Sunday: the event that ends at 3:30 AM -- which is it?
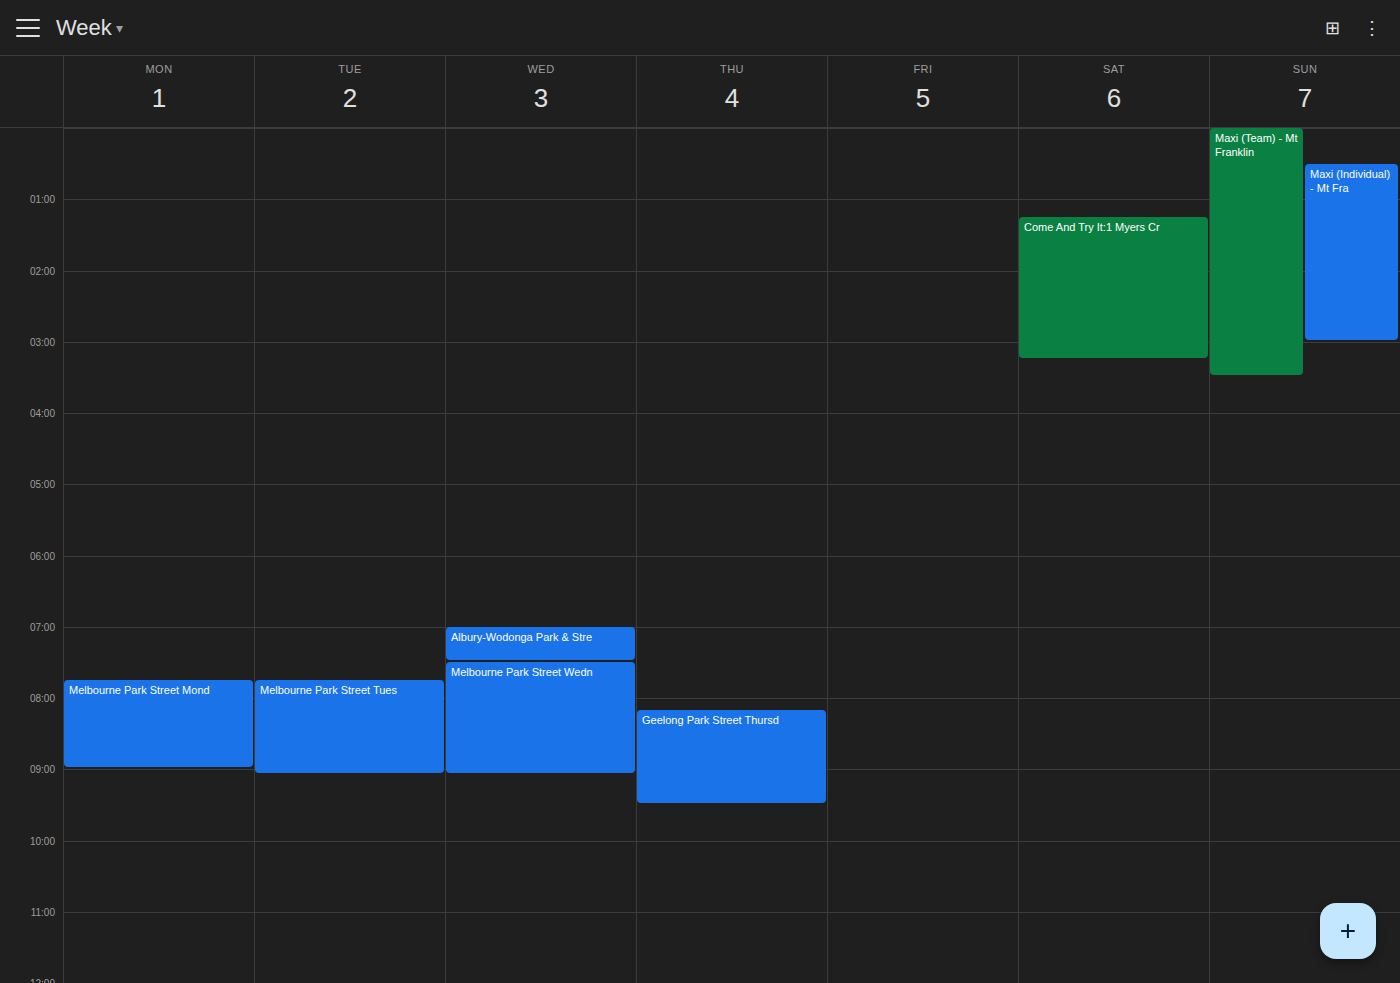
"Maxi (Team) - Mt Franklin"